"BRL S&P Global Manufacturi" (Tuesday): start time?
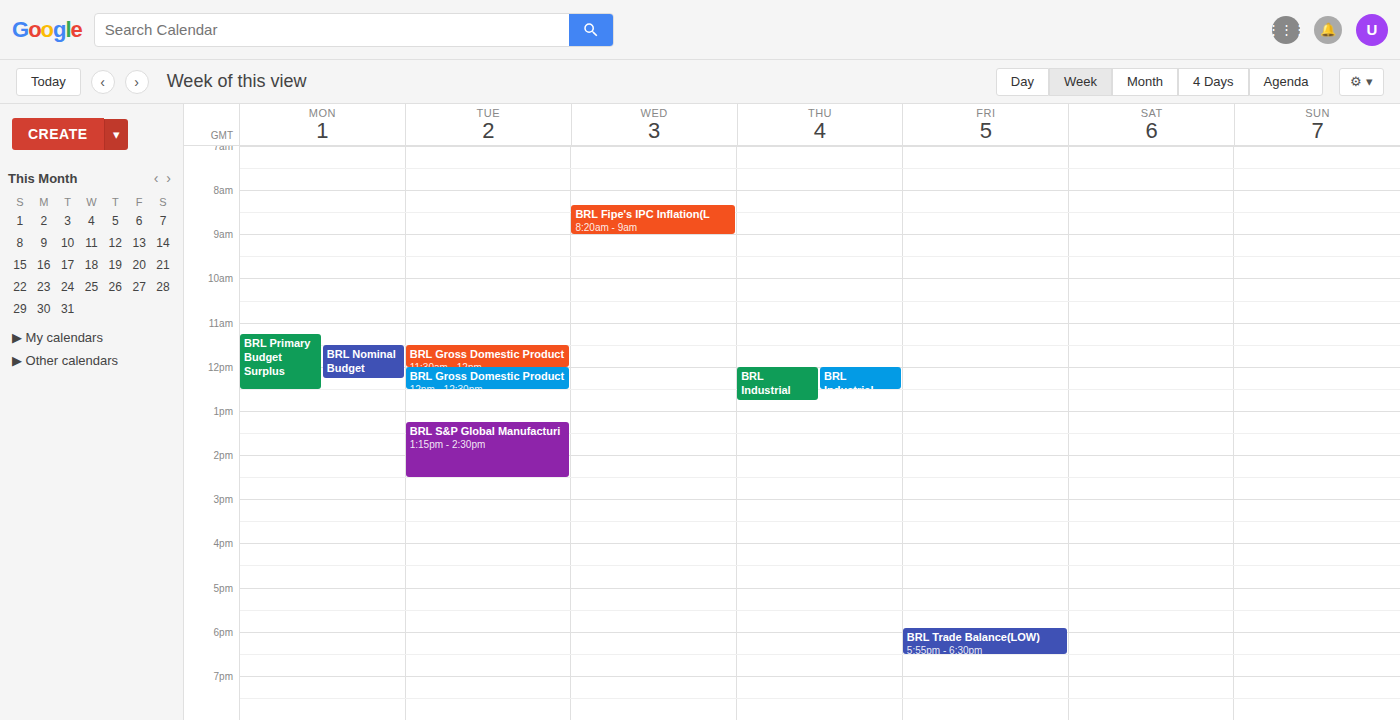
1:15 PM